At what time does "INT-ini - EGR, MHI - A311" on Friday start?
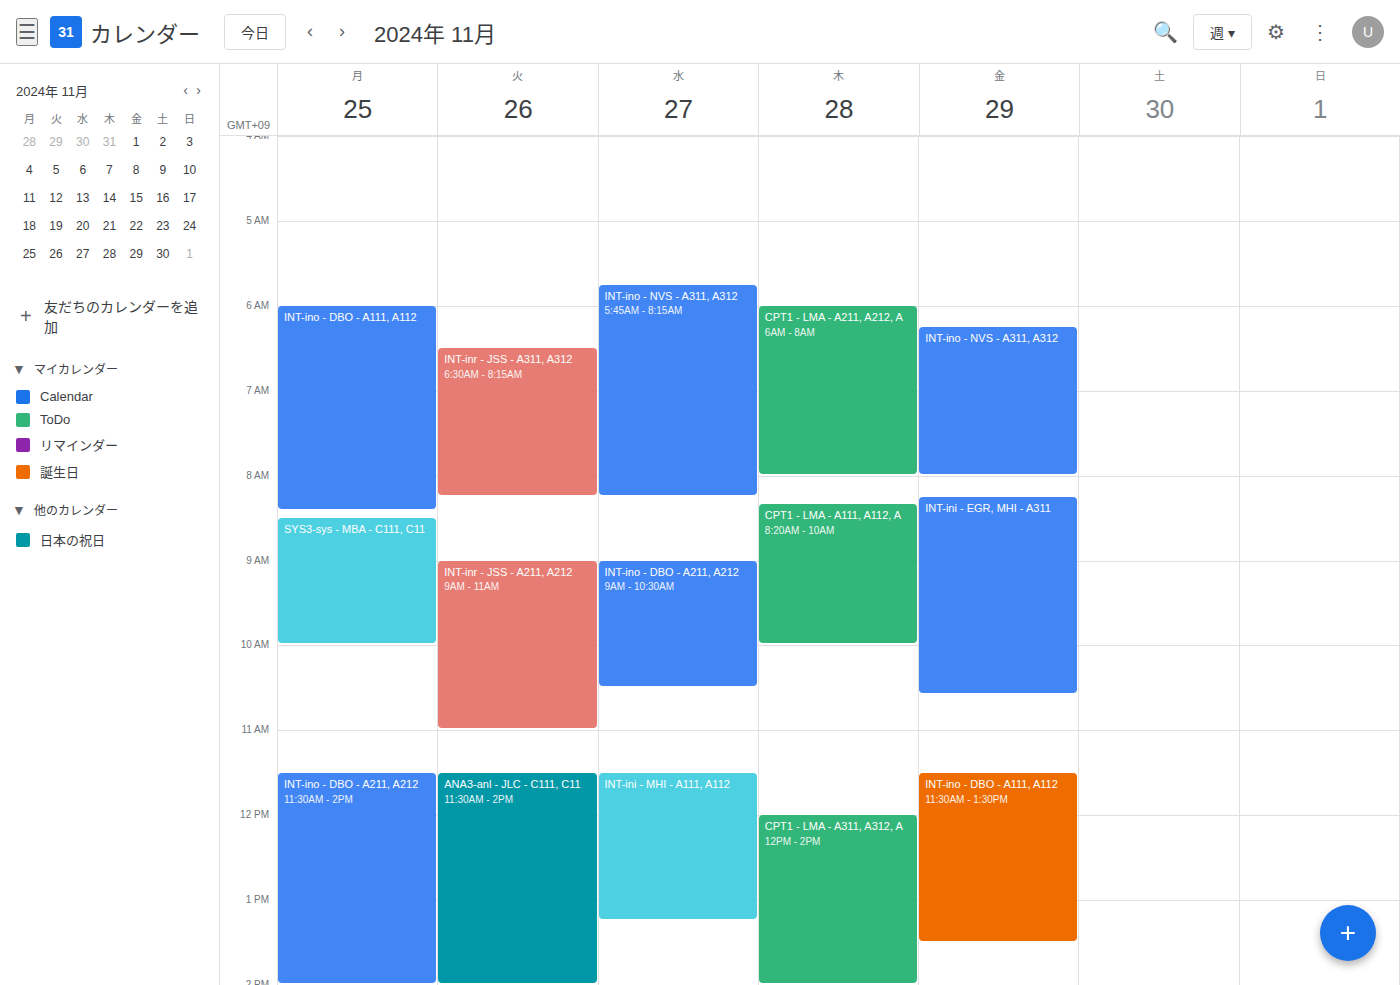
8:15 AM